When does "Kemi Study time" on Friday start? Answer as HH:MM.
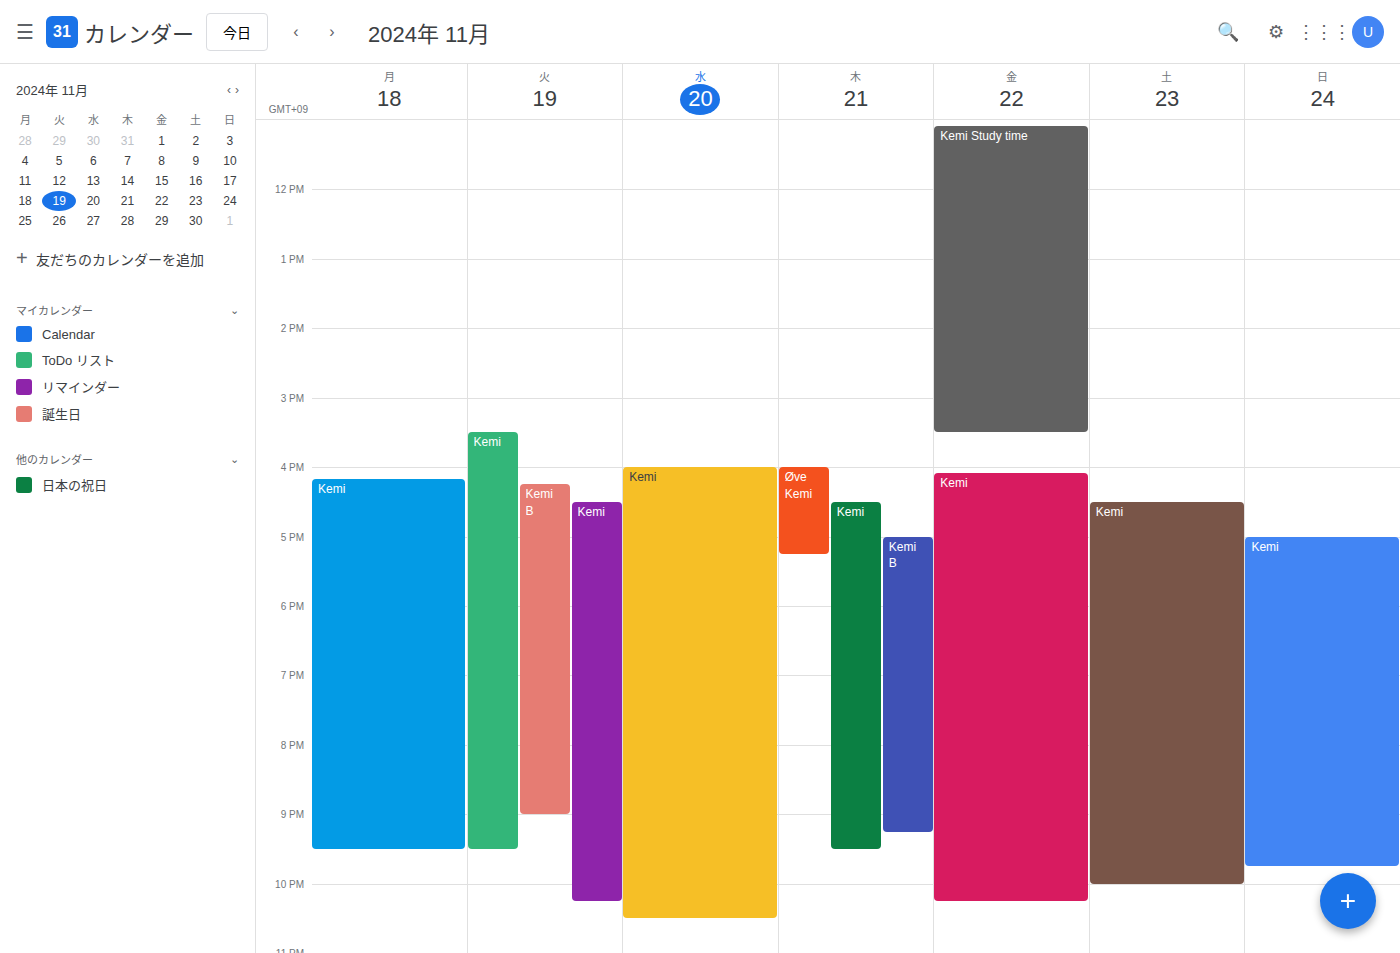
11:05